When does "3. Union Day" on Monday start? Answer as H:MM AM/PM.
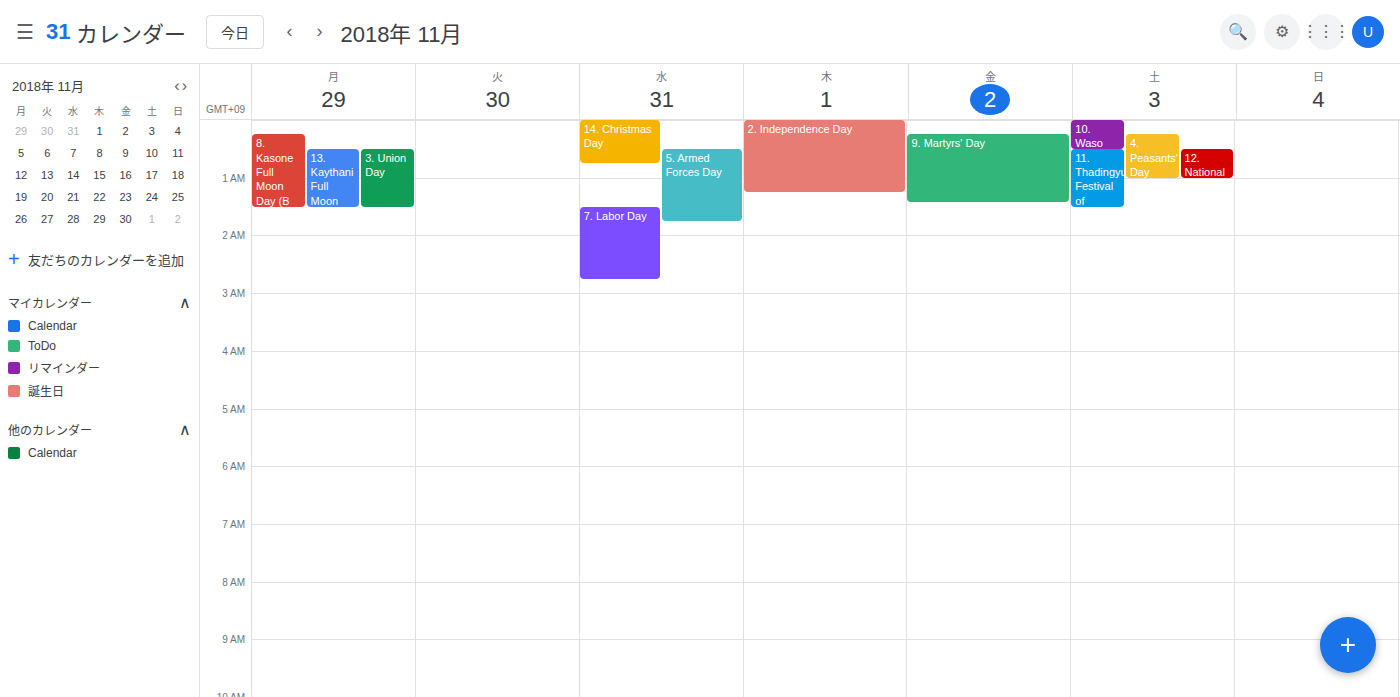
12:30 AM